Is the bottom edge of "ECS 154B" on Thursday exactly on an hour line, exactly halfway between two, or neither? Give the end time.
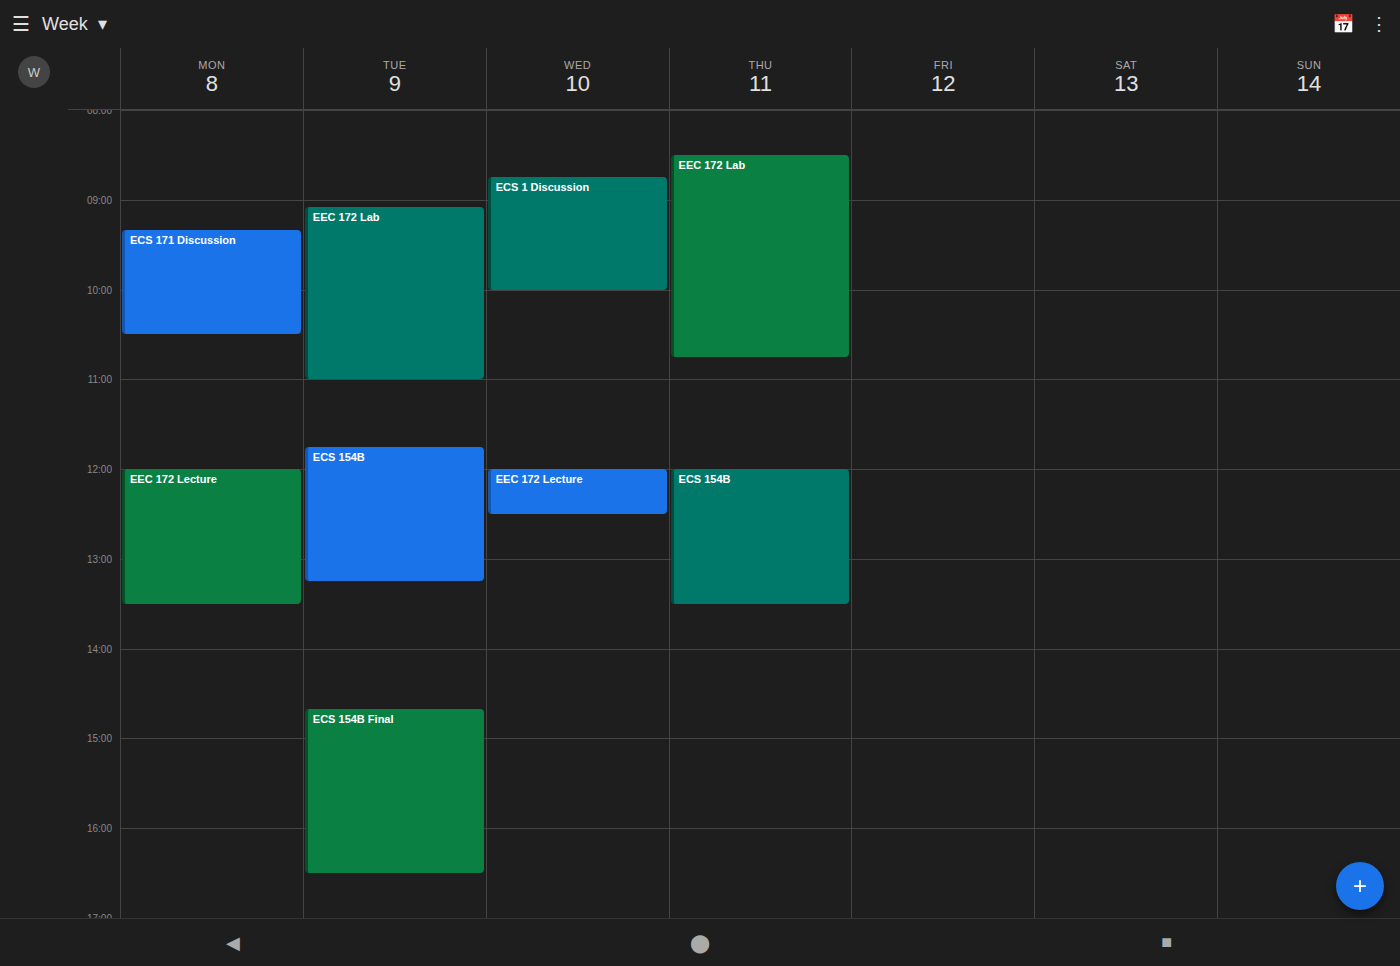
1:30 PM -- halfway between the 1 PM and 2 PM lines.